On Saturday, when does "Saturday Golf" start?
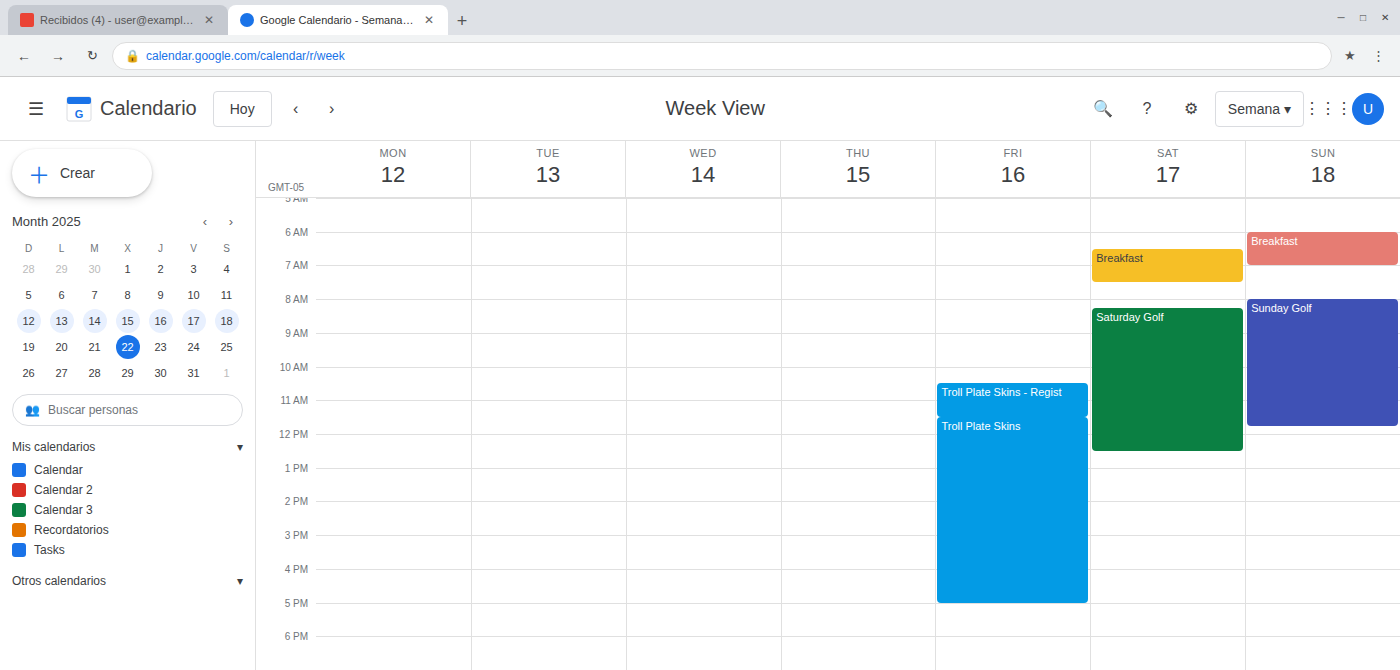
8:15 AM